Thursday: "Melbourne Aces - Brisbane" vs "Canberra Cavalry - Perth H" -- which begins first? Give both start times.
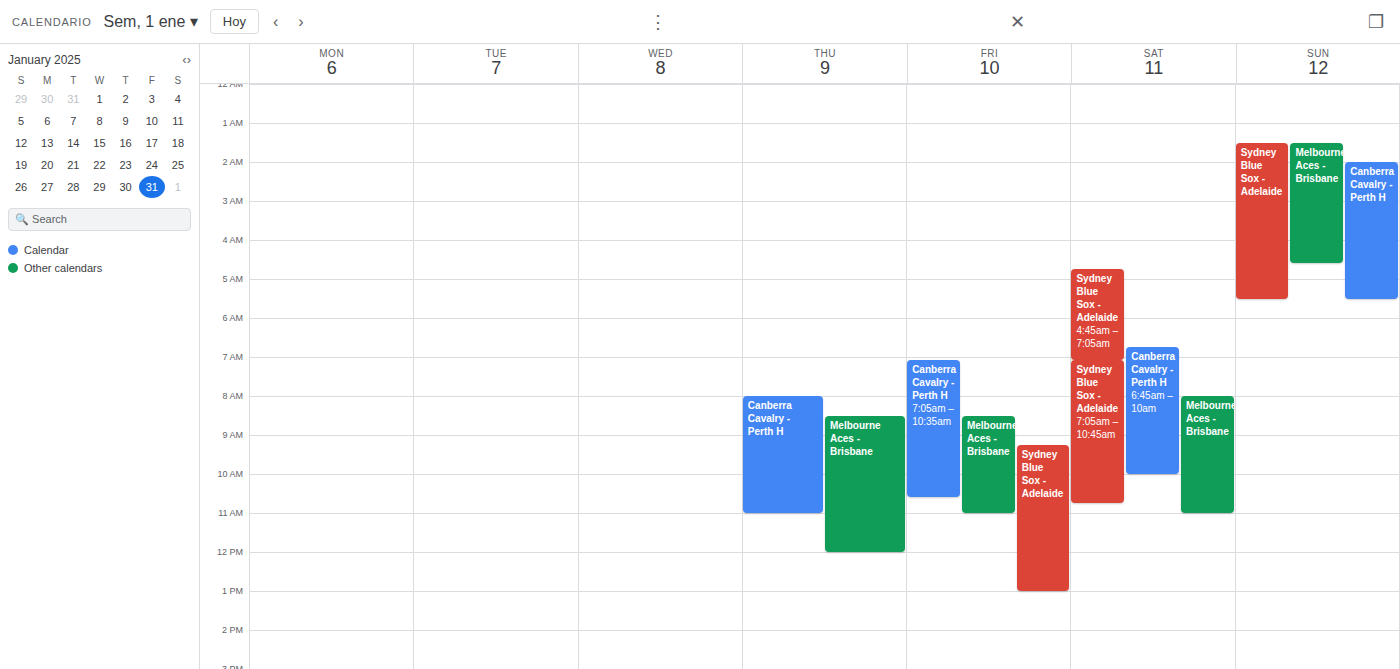
"Canberra Cavalry - Perth H" 08:00; "Melbourne Aces - Brisbane" 08:30.